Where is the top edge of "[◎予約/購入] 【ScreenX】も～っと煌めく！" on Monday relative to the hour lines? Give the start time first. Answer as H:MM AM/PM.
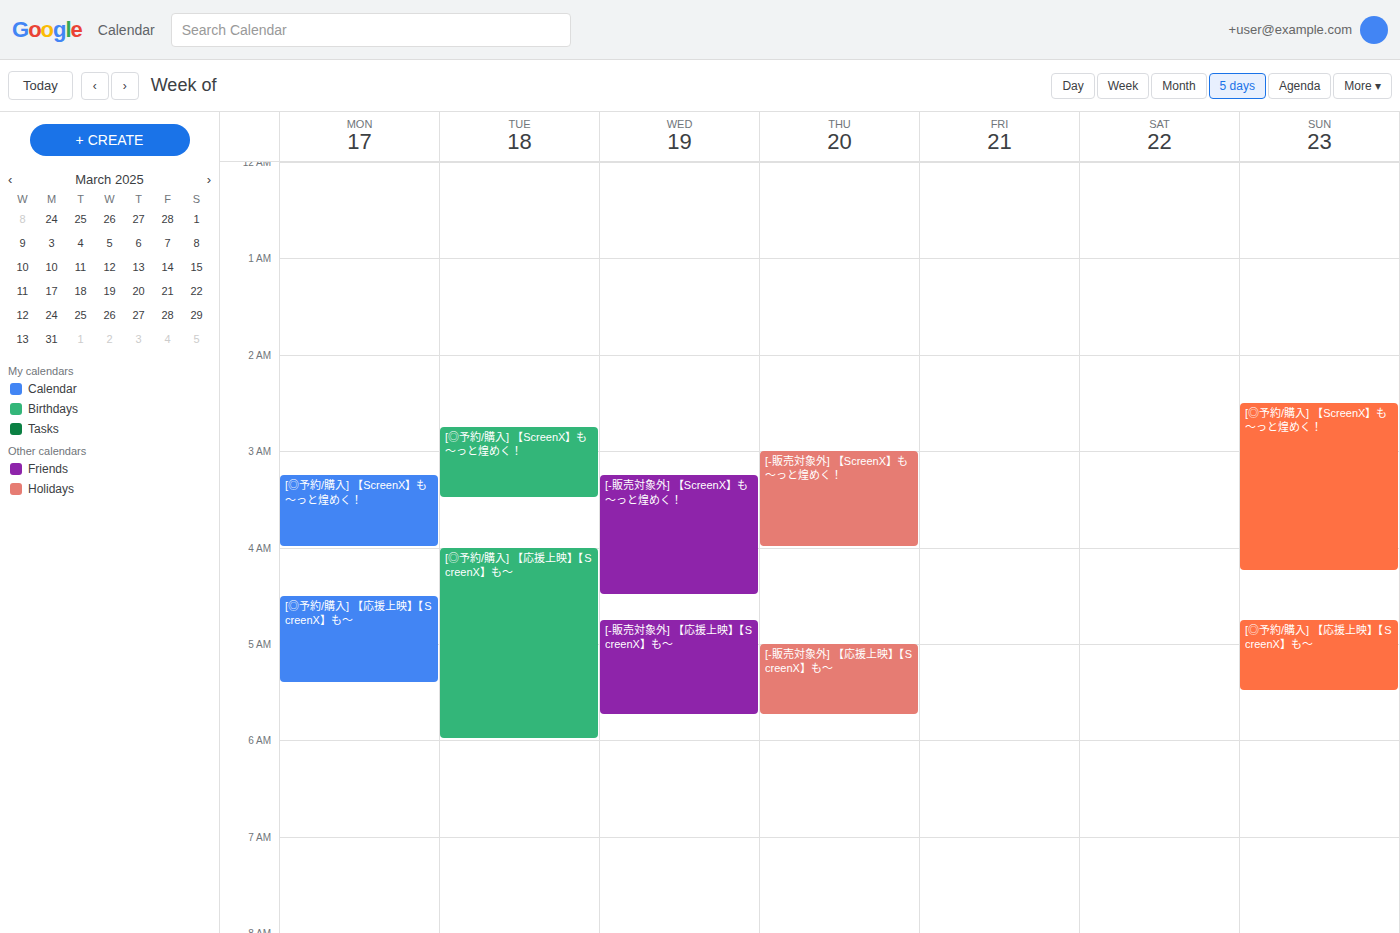
3:15 AM -- neither: a quarter of the way from the 3 AM line to the 4 AM line.